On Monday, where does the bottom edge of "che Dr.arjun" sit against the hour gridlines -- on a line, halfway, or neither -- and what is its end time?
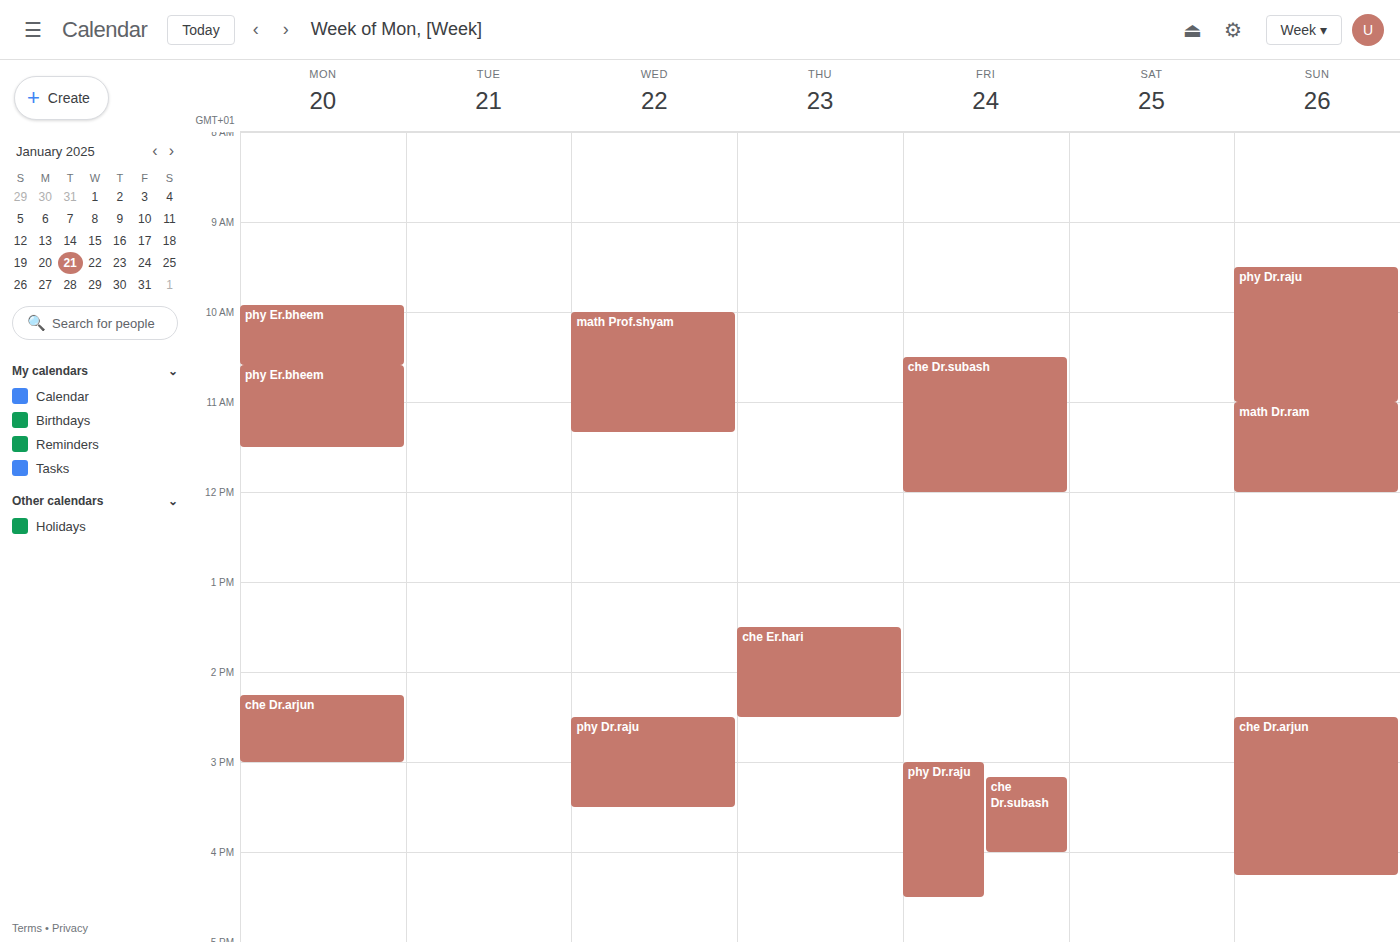
3:00 PM -- exactly on the 3 PM line.